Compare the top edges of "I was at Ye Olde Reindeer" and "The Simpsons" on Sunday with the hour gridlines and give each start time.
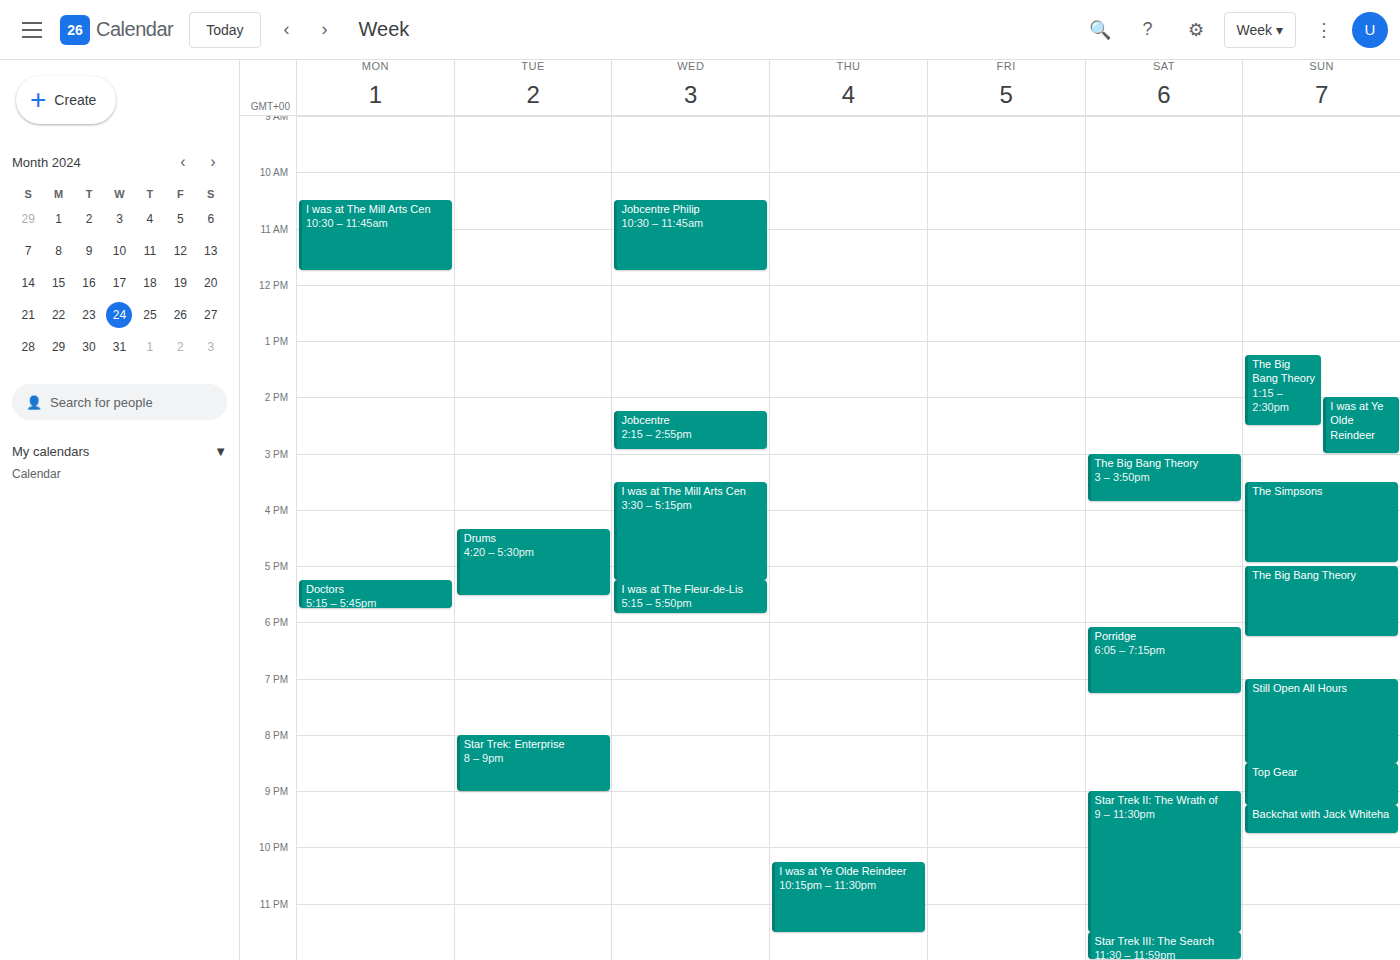
"I was at Ye Olde Reindeer": 2:00 PM, exactly on the 2 PM line. "The Simpsons": 3:30 PM, halfway between the 3 PM and 4 PM lines.